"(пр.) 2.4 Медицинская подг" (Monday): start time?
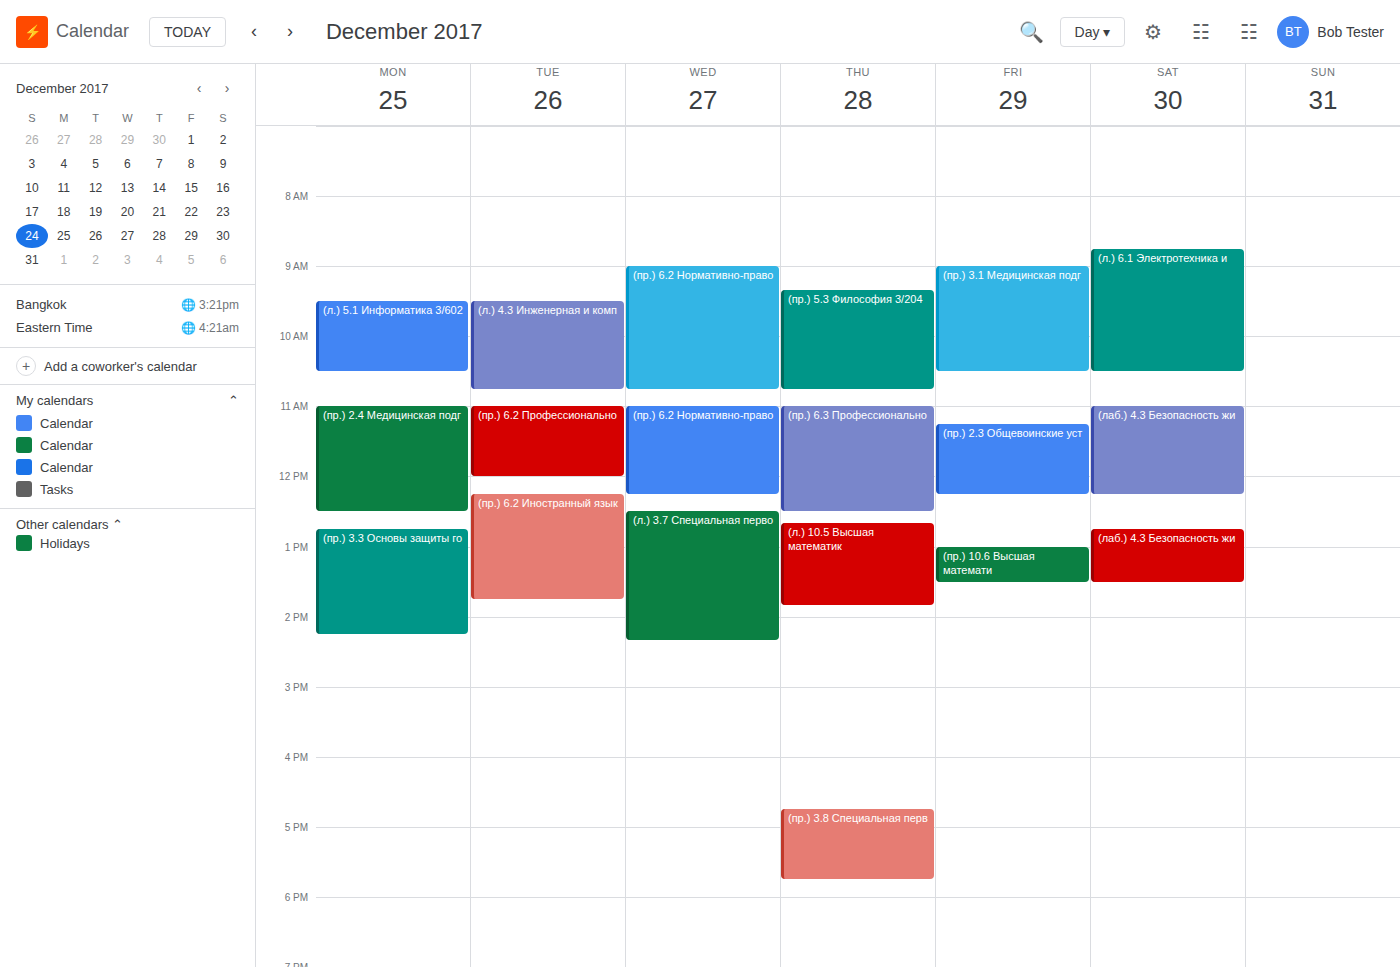
11:00 AM